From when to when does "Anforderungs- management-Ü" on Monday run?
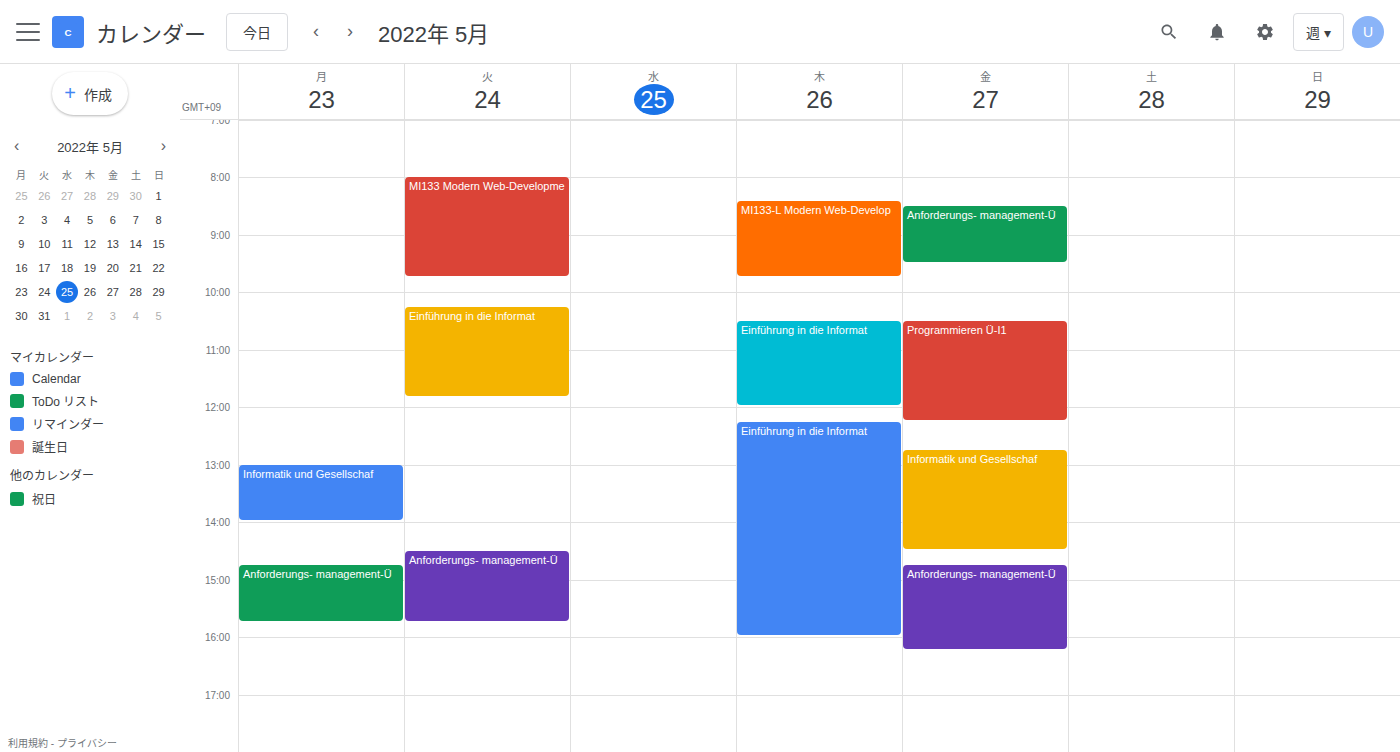
2:45 PM to 3:45 PM